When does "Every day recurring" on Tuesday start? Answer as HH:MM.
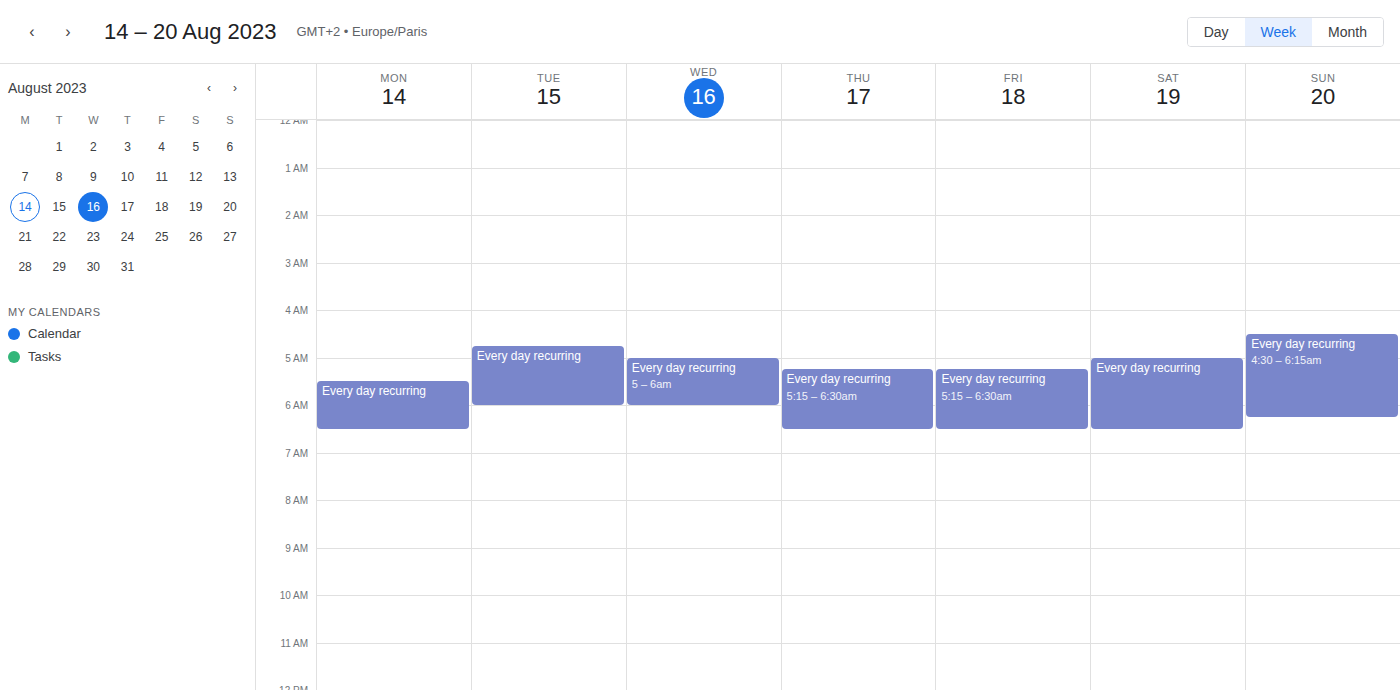
04:45